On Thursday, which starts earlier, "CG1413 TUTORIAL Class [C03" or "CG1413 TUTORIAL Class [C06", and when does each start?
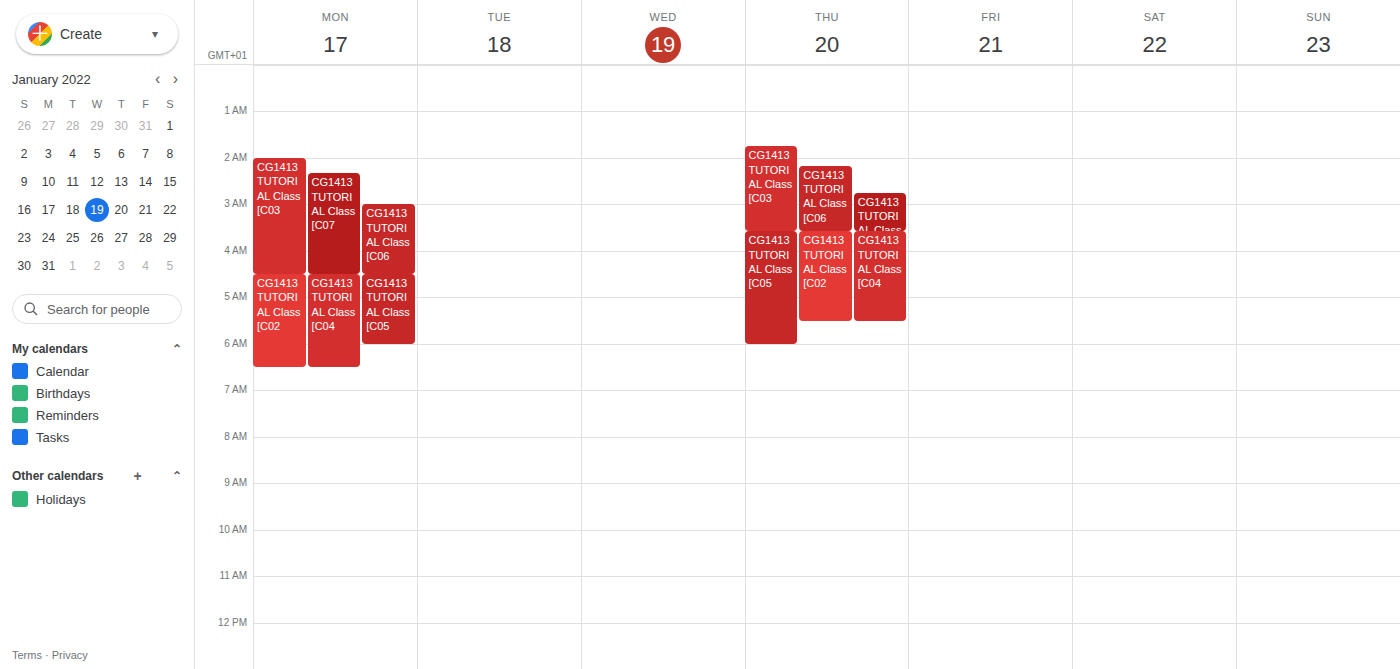
"CG1413 TUTORIAL Class [C03" 01:45; "CG1413 TUTORIAL Class [C06" 02:10.